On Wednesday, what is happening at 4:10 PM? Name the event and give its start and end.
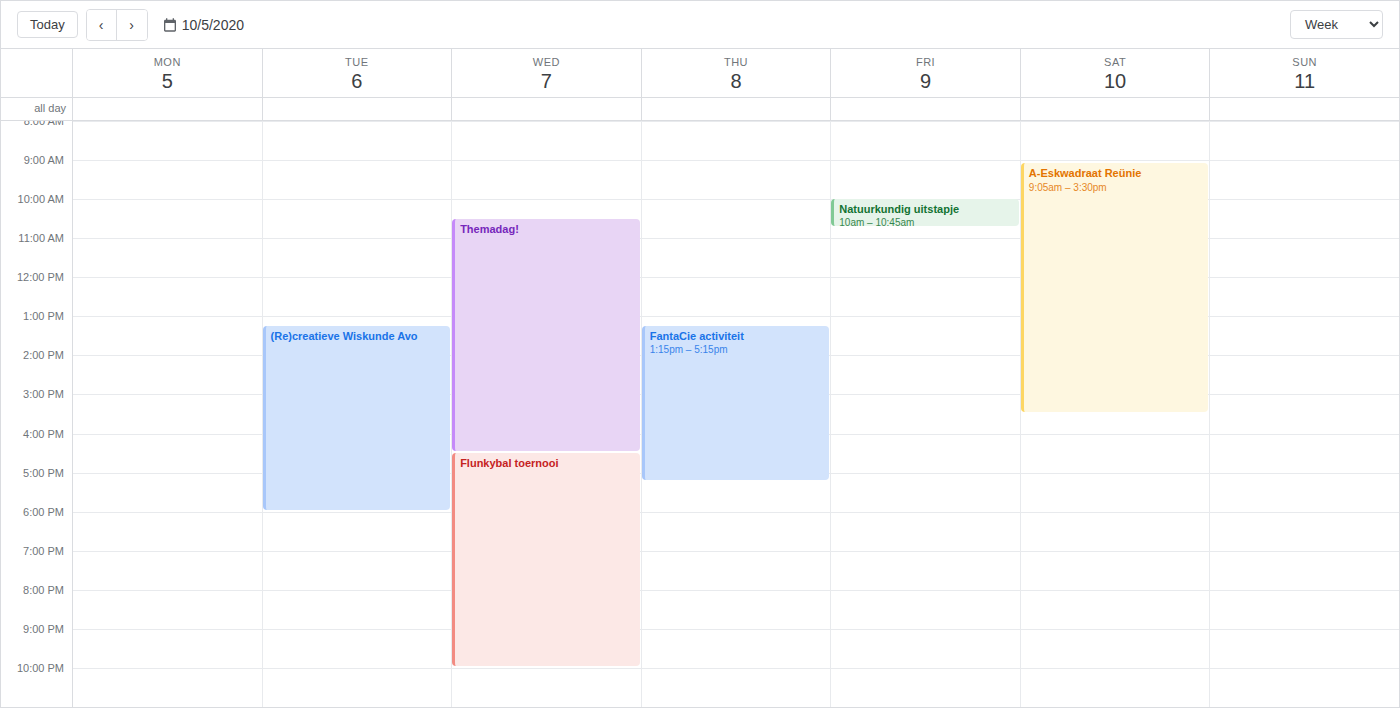
"Themadag!", 10:30 AM to 4:30 PM